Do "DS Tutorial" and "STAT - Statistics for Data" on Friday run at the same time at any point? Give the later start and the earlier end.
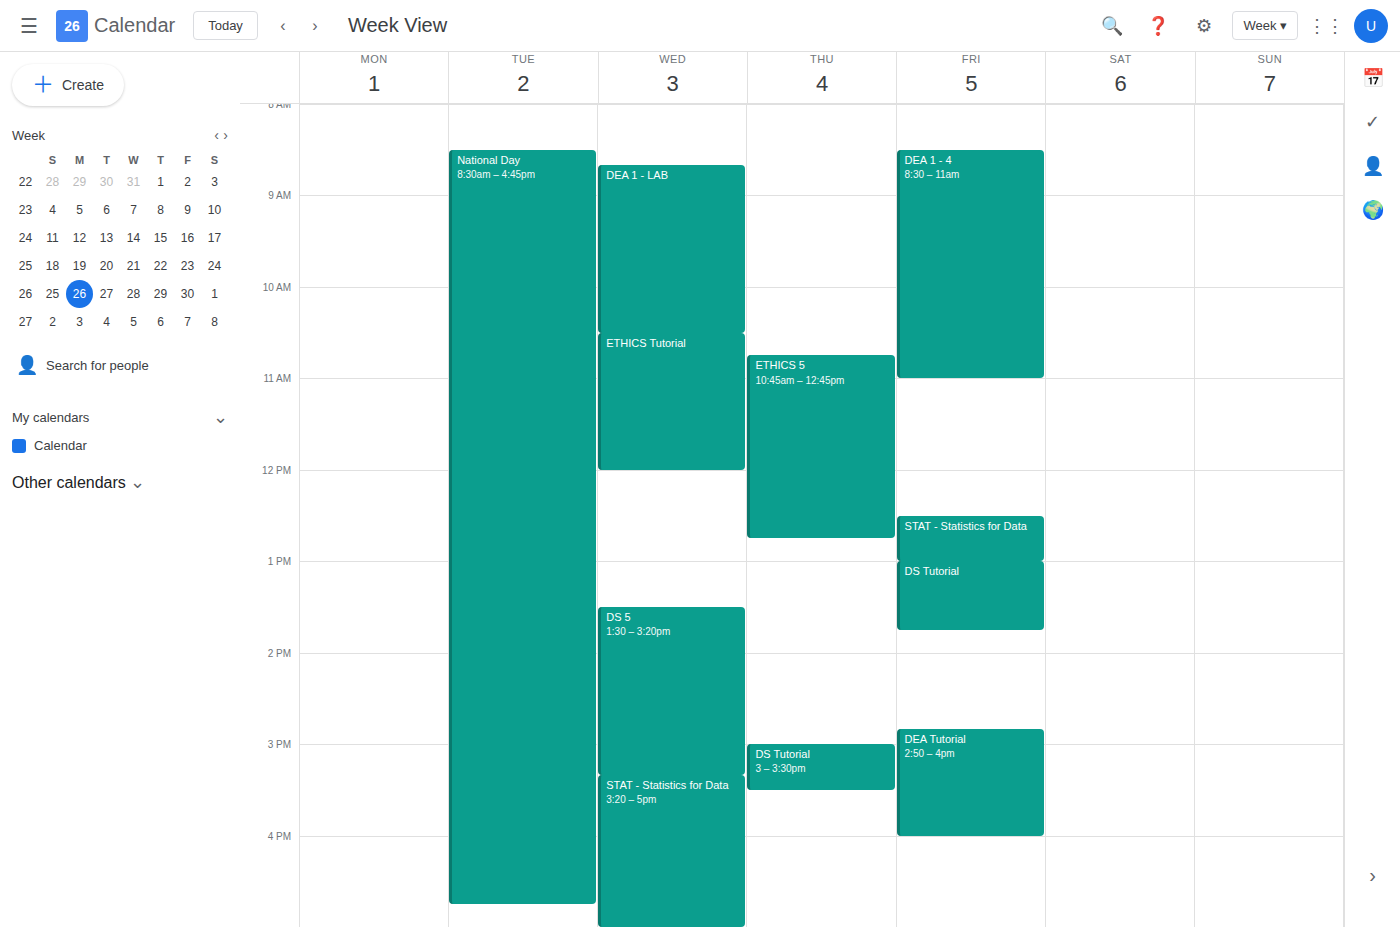
"STAT - Statistics for Data" ends at 1:00 PM, exactly when "DS Tutorial" starts -- they touch but do not overlap.